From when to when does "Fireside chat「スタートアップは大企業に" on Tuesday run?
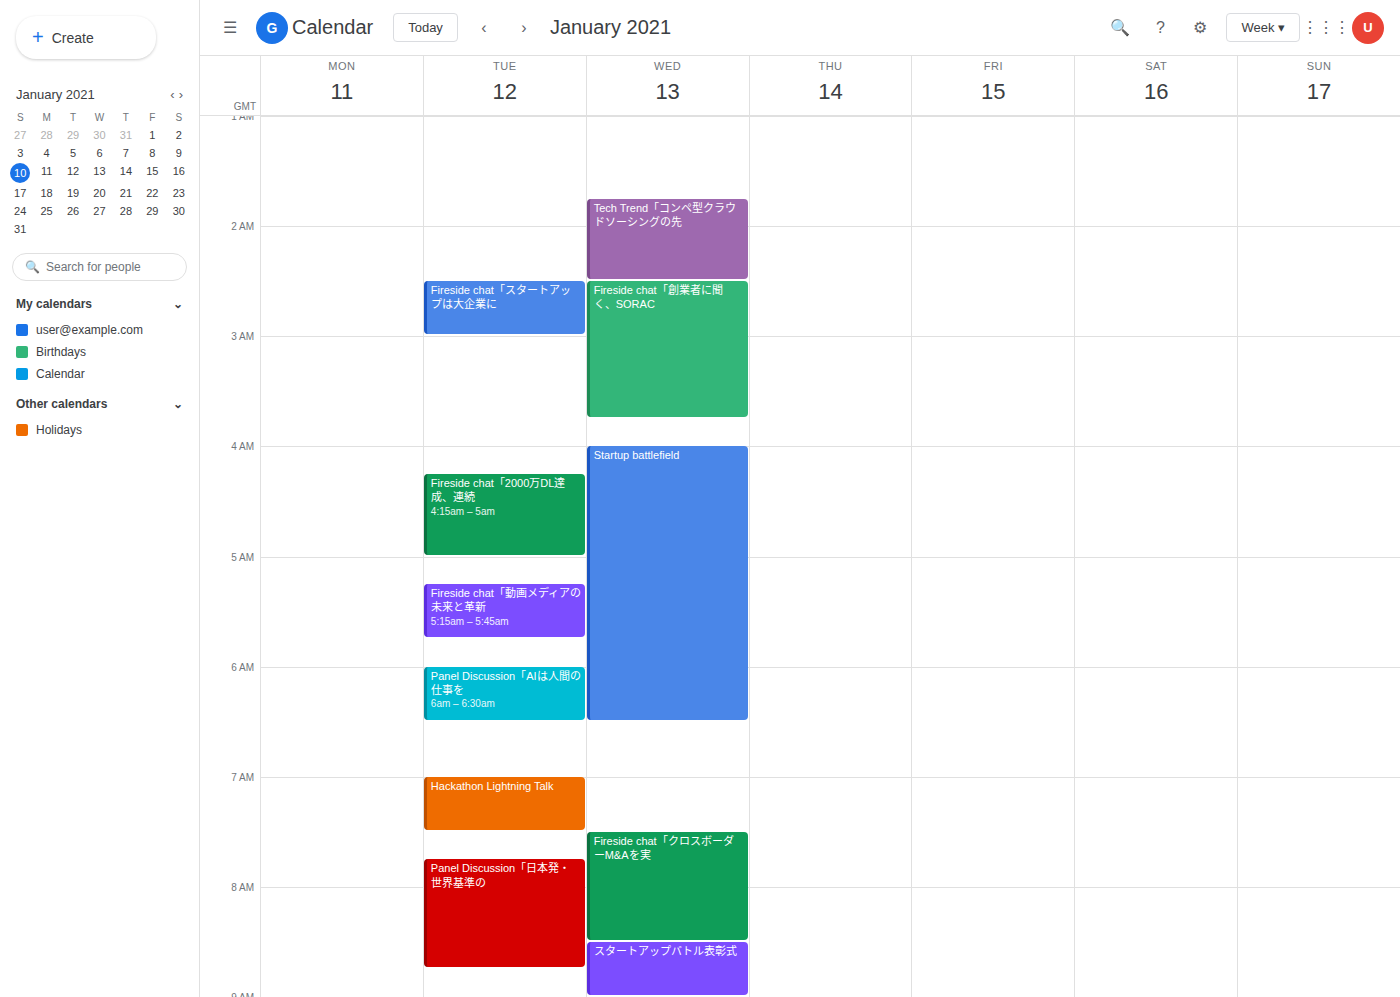
2:30 AM to 3:00 AM